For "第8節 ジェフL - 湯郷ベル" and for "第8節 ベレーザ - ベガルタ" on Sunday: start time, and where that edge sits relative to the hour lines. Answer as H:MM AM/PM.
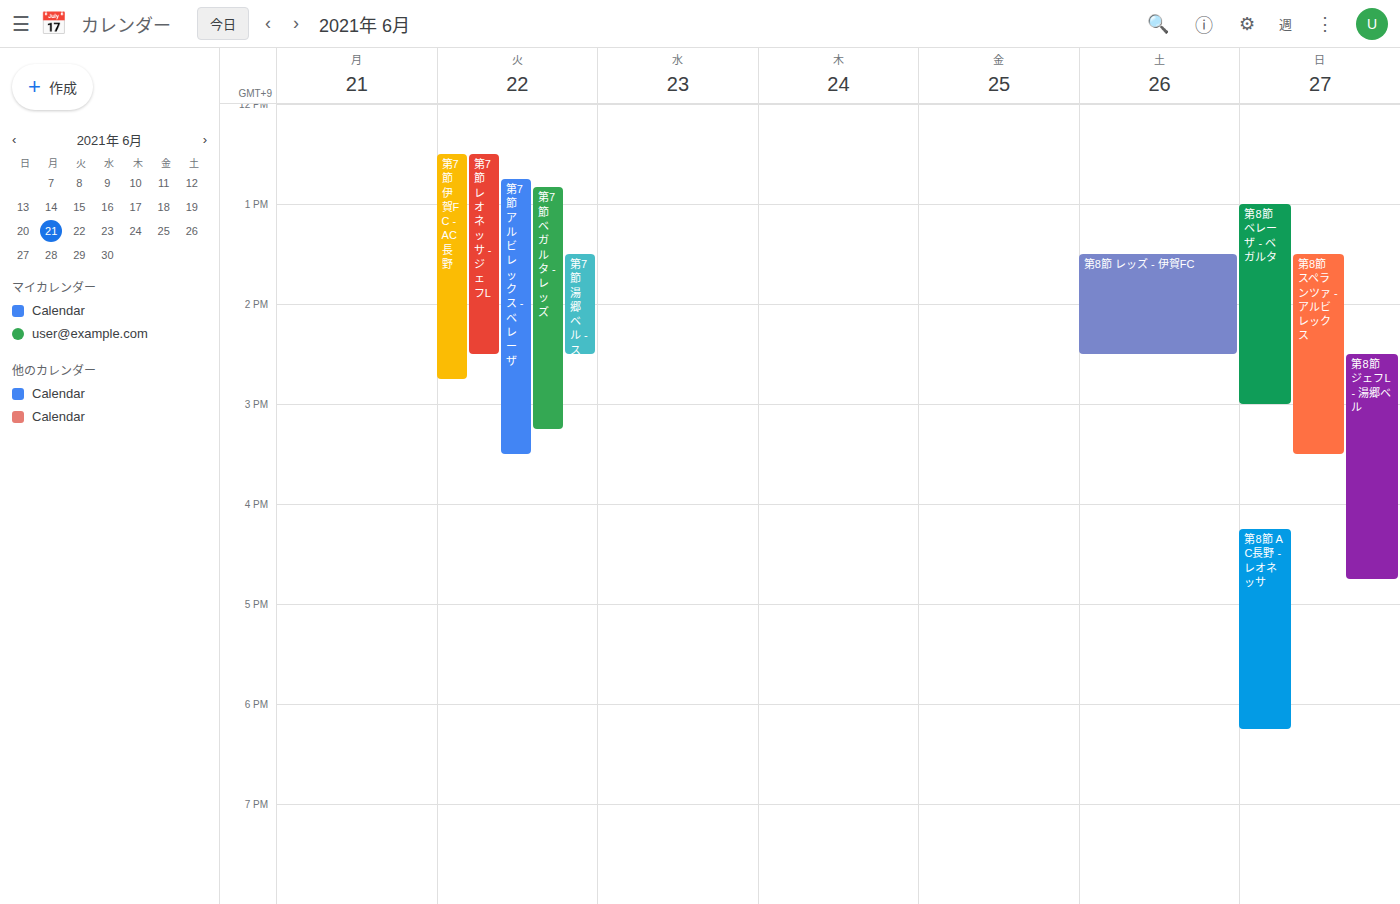
"第8節 ジェフL - 湯郷ベル": 2:30 PM, halfway between the 2 PM and 3 PM lines. "第8節 ベレーザ - ベガルタ": 1:00 PM, exactly on the 1 PM line.